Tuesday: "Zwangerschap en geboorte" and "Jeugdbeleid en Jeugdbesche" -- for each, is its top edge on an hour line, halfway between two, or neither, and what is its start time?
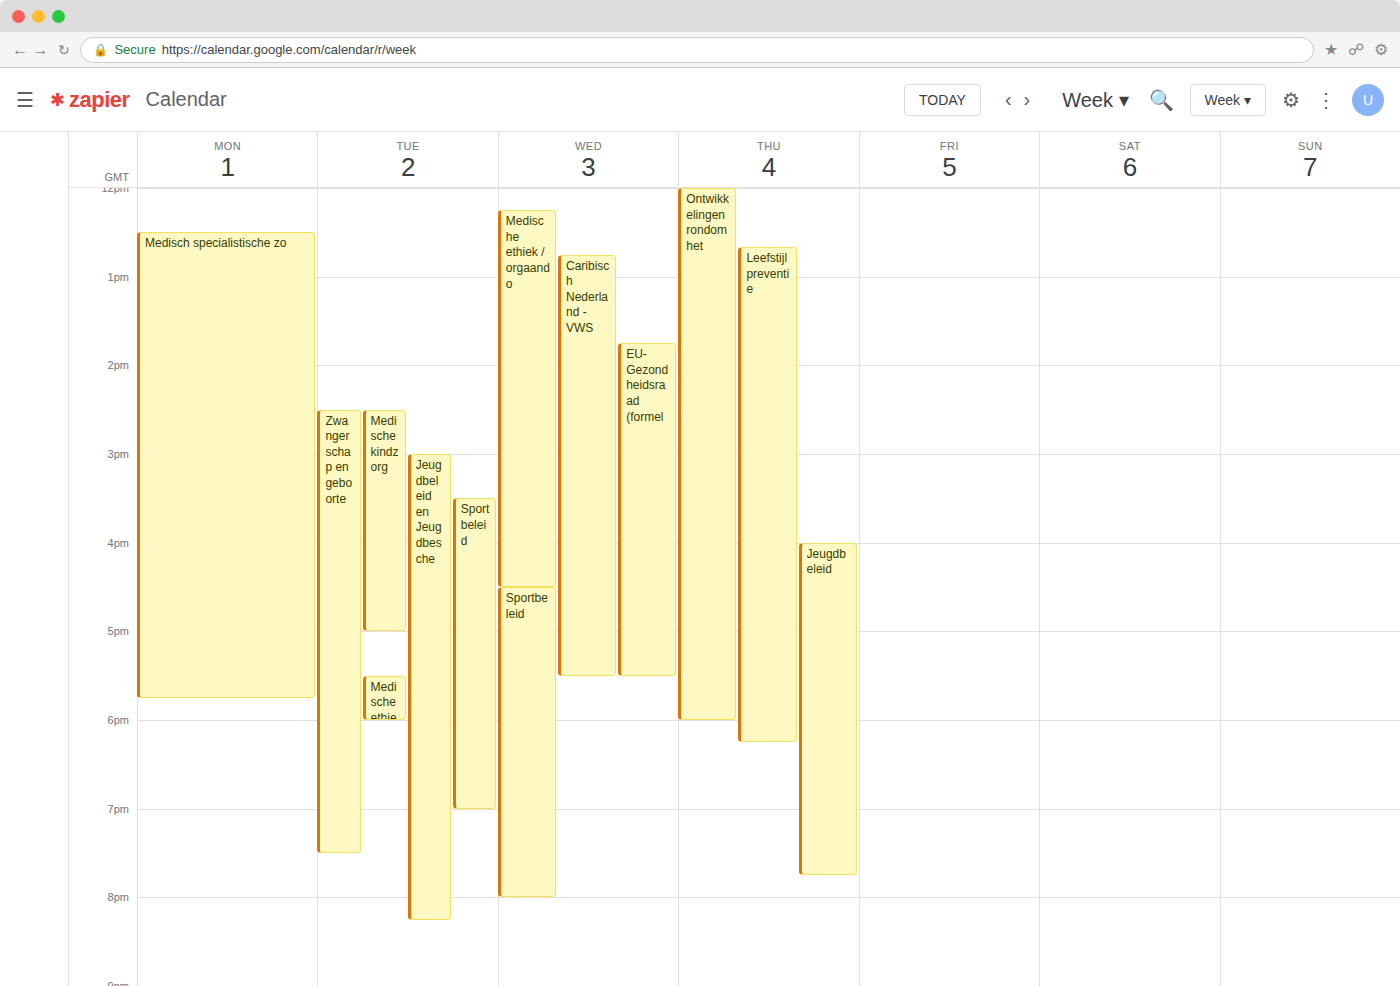
"Zwangerschap en geboorte": 2:30 PM, halfway between the 2 PM and 3 PM lines. "Jeugdbeleid en Jeugdbesche": 3:00 PM, exactly on the 3 PM line.